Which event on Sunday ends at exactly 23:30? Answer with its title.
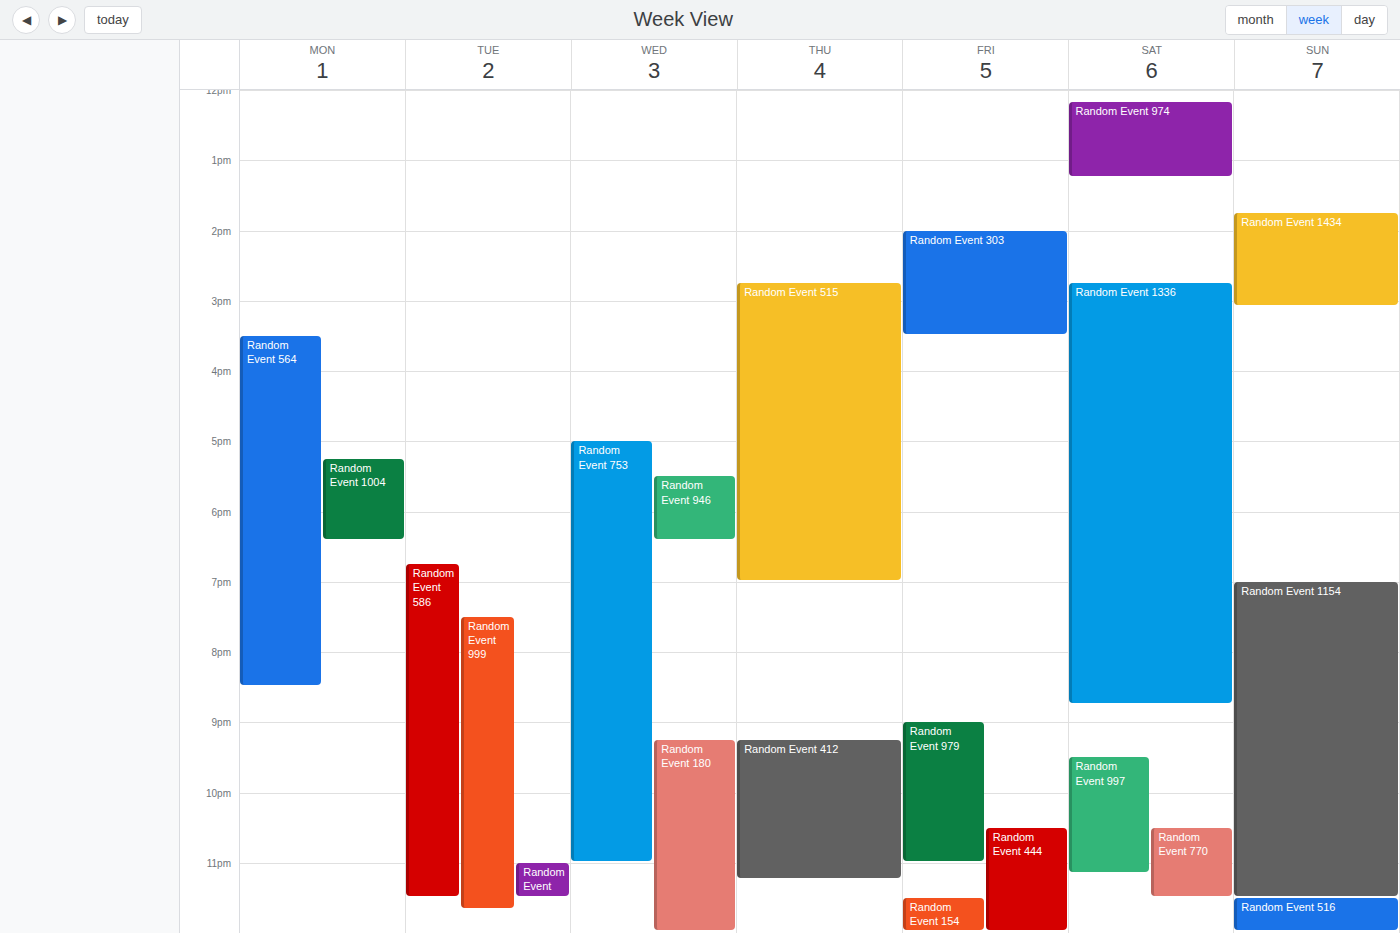
"Random Event 1154"